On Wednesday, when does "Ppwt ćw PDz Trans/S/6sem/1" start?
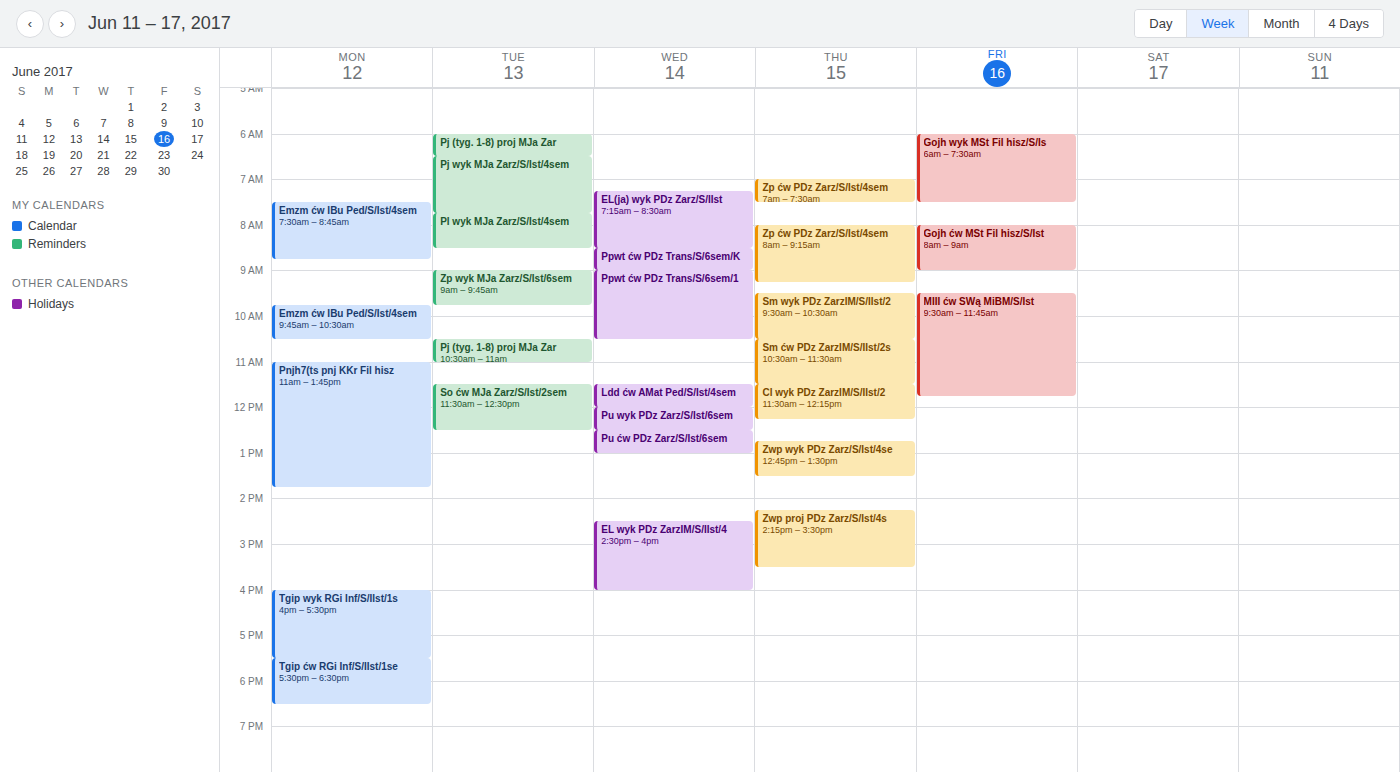
9:00 AM